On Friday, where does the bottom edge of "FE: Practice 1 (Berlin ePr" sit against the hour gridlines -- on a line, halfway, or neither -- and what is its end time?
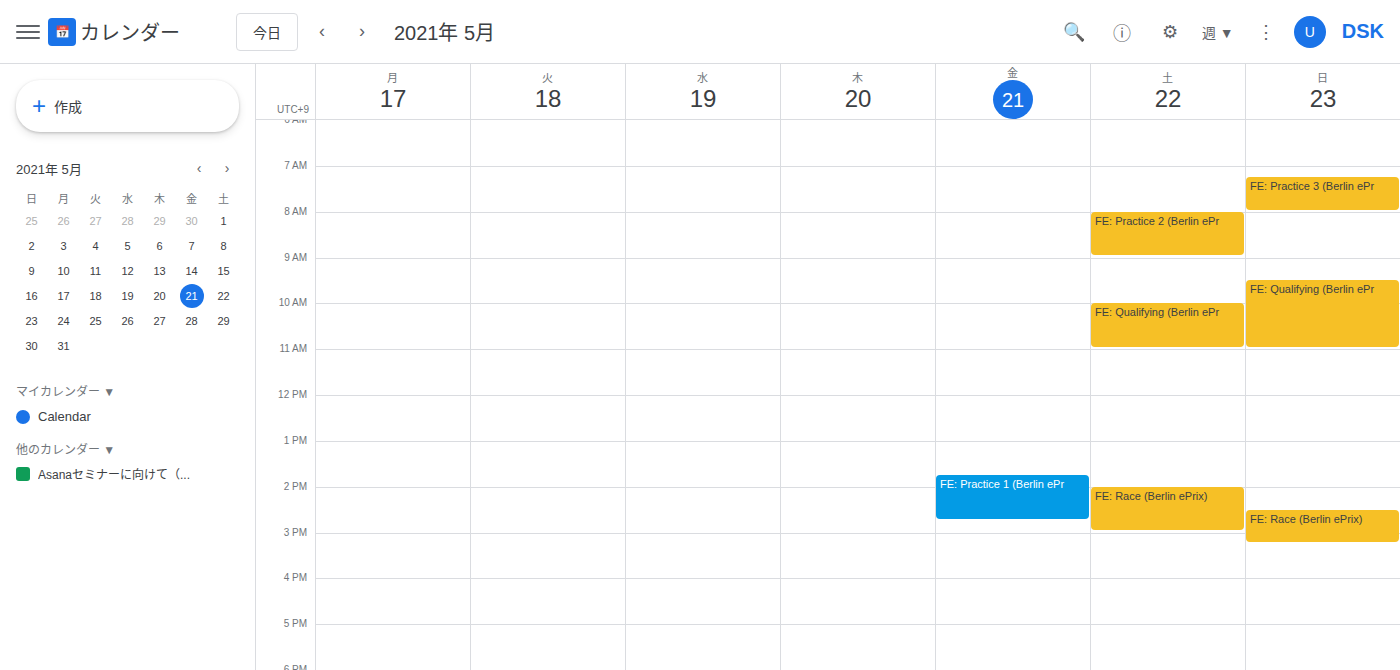
2:45 PM -- neither: three quarters of the way from the 2 PM line to the 3 PM line.